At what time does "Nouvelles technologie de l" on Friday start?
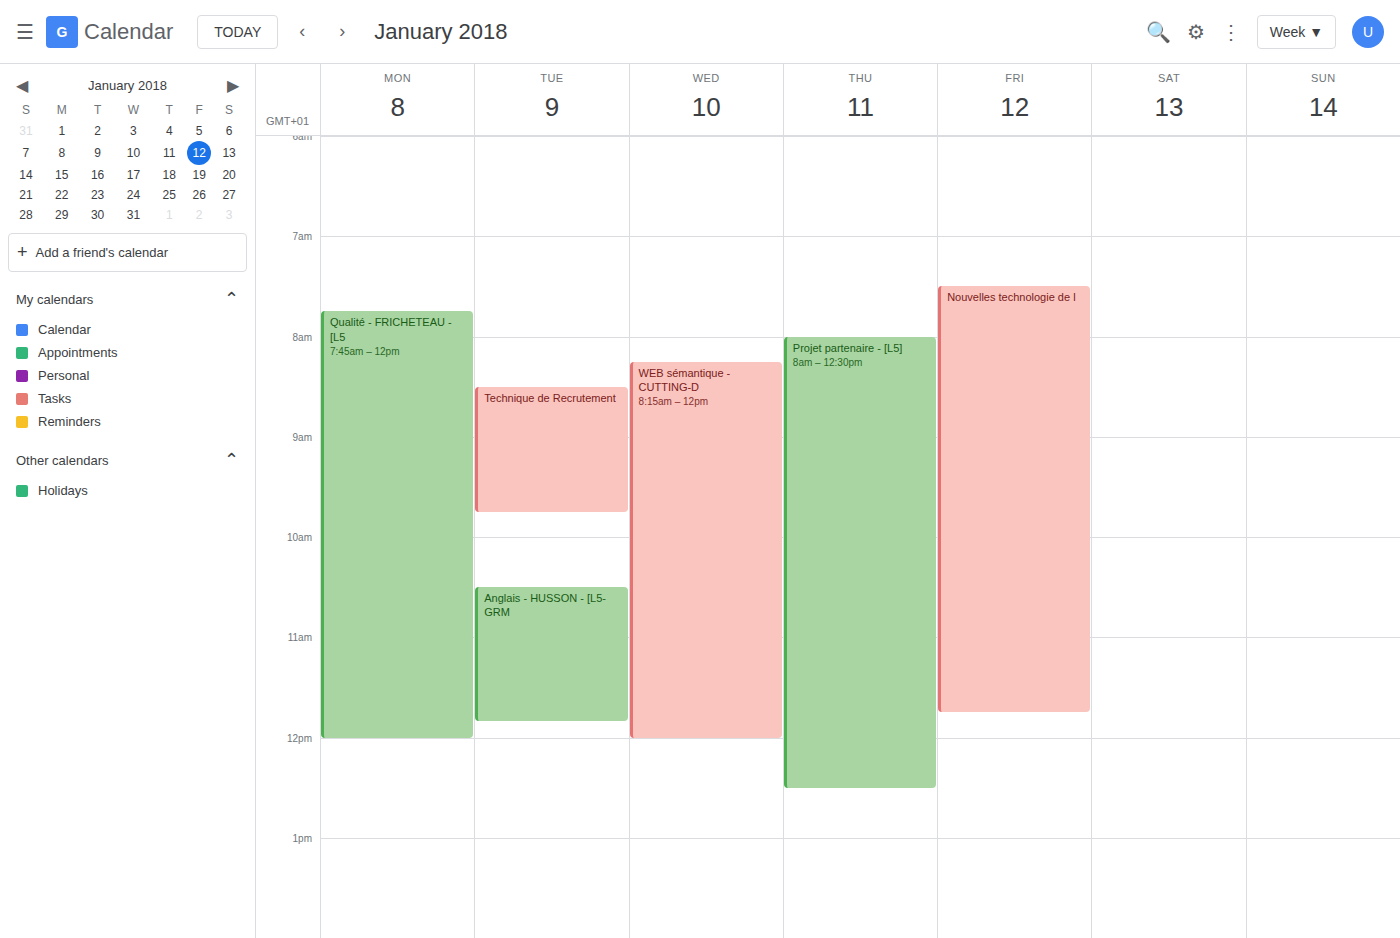
07:30